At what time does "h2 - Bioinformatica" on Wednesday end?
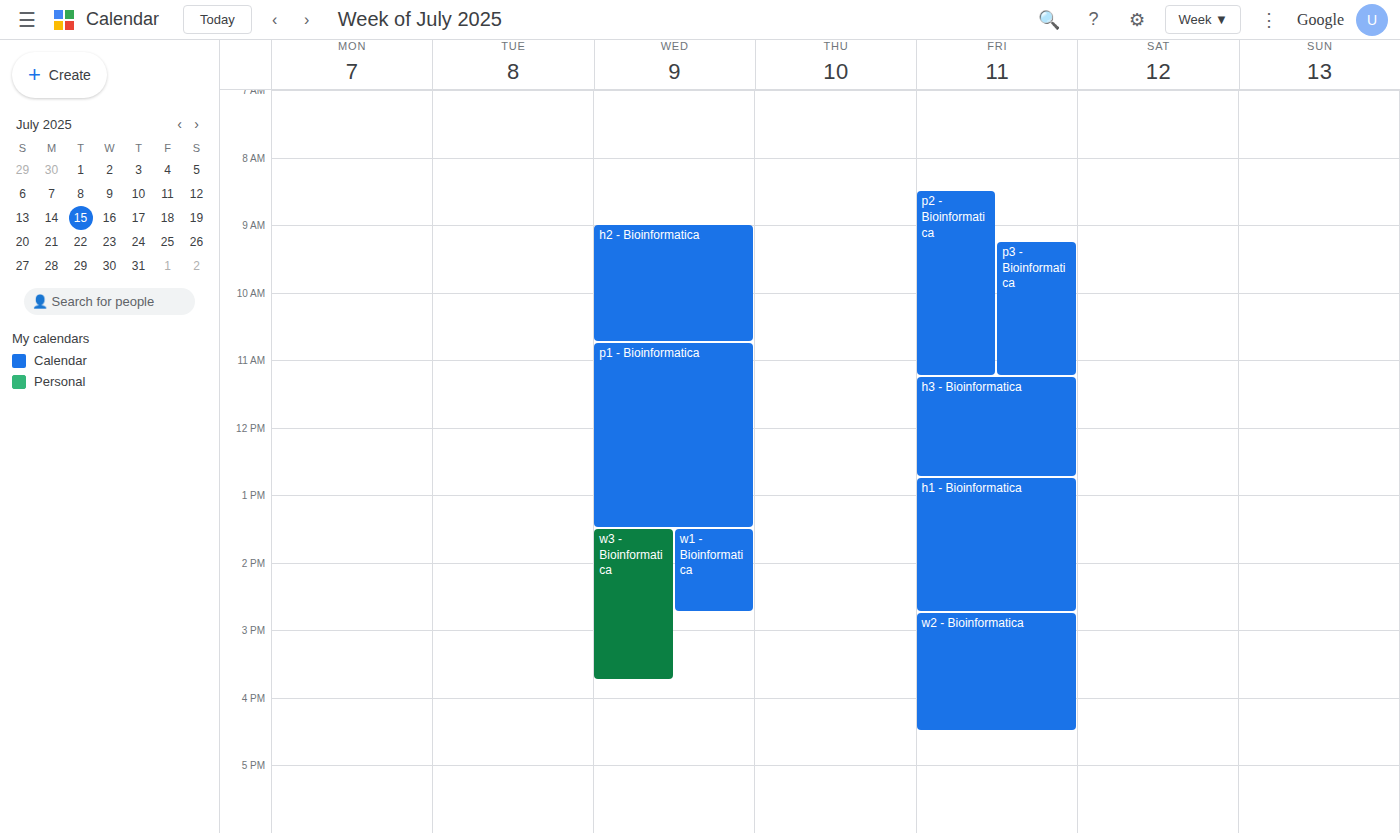
10:45 AM